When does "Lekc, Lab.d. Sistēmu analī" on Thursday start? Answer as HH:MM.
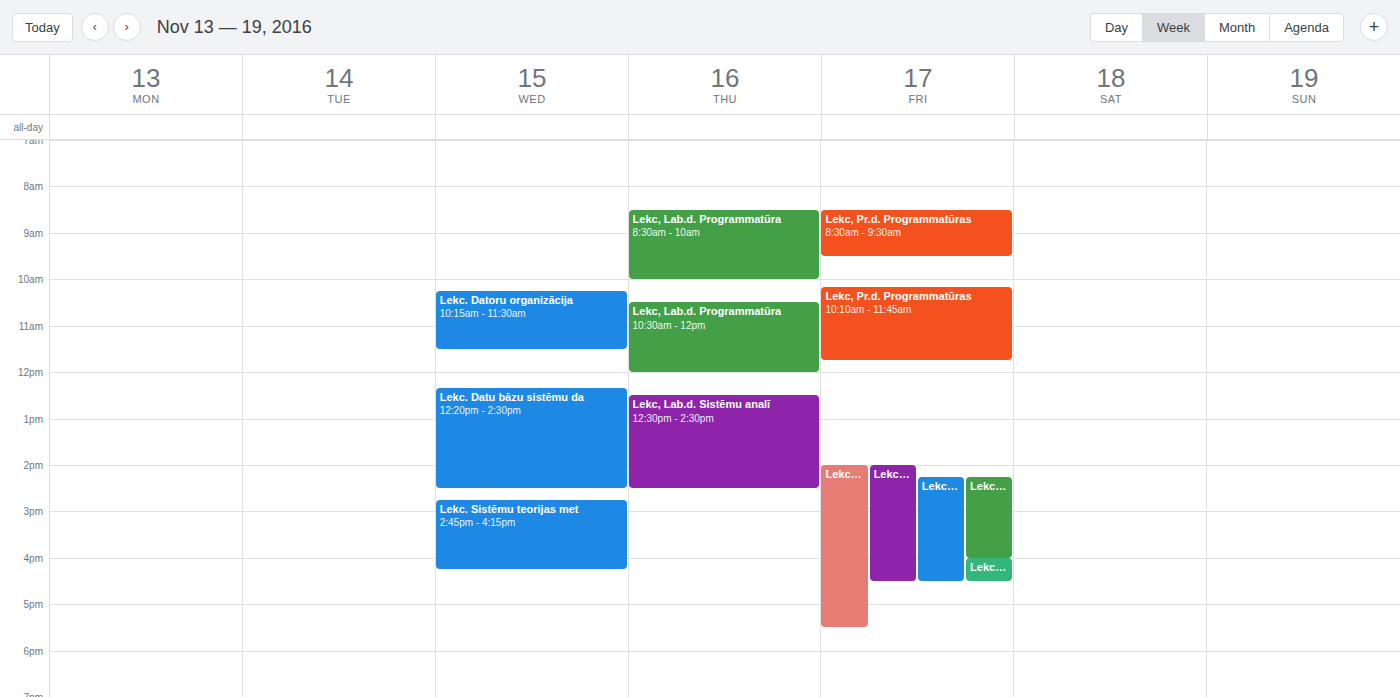
12:30